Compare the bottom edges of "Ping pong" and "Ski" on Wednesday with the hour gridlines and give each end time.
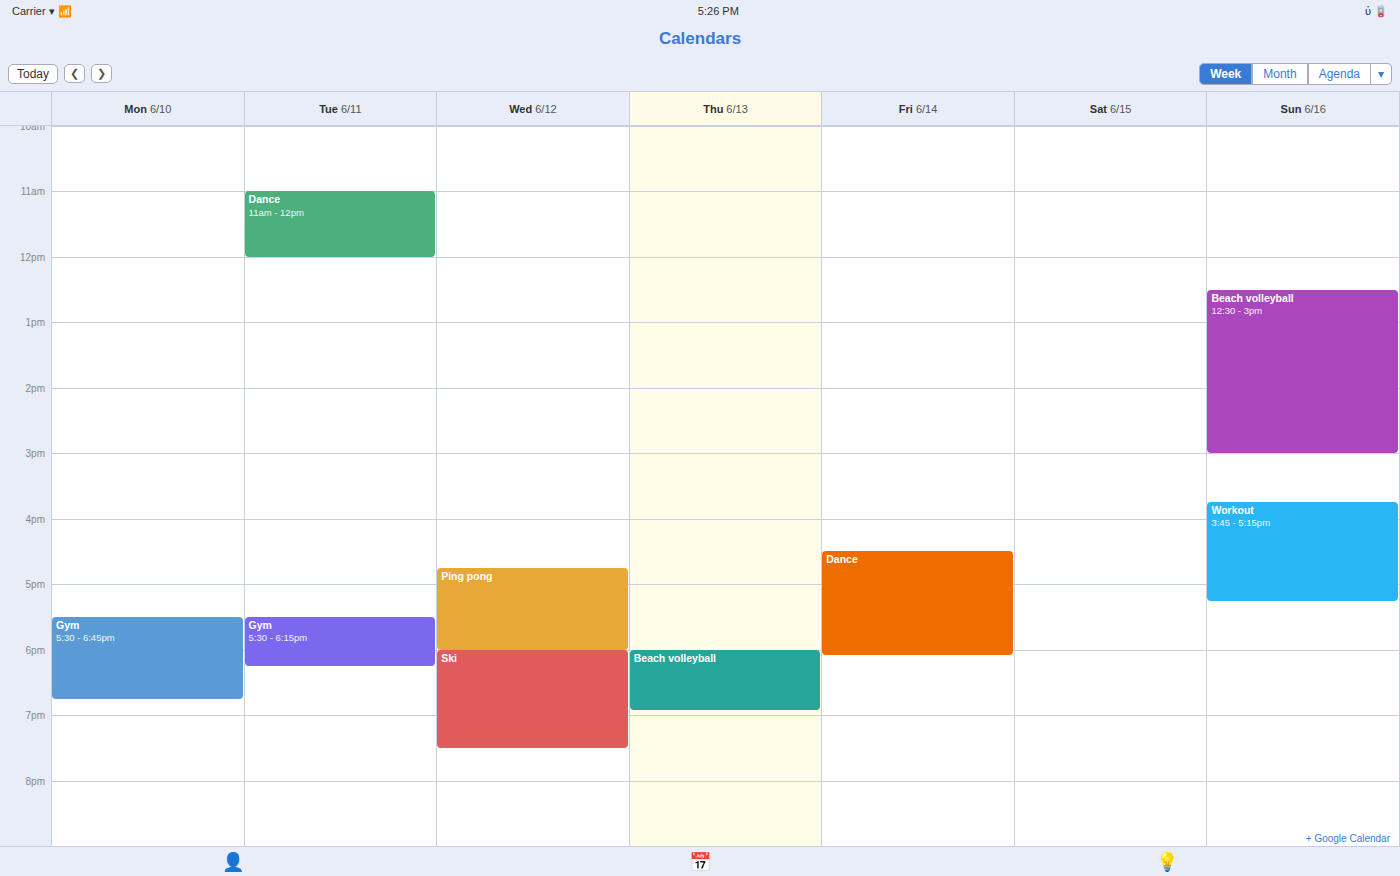
"Ping pong": 6:00 PM, exactly on the 6 PM line. "Ski": 7:30 PM, halfway between the 7 PM and 8 PM lines.